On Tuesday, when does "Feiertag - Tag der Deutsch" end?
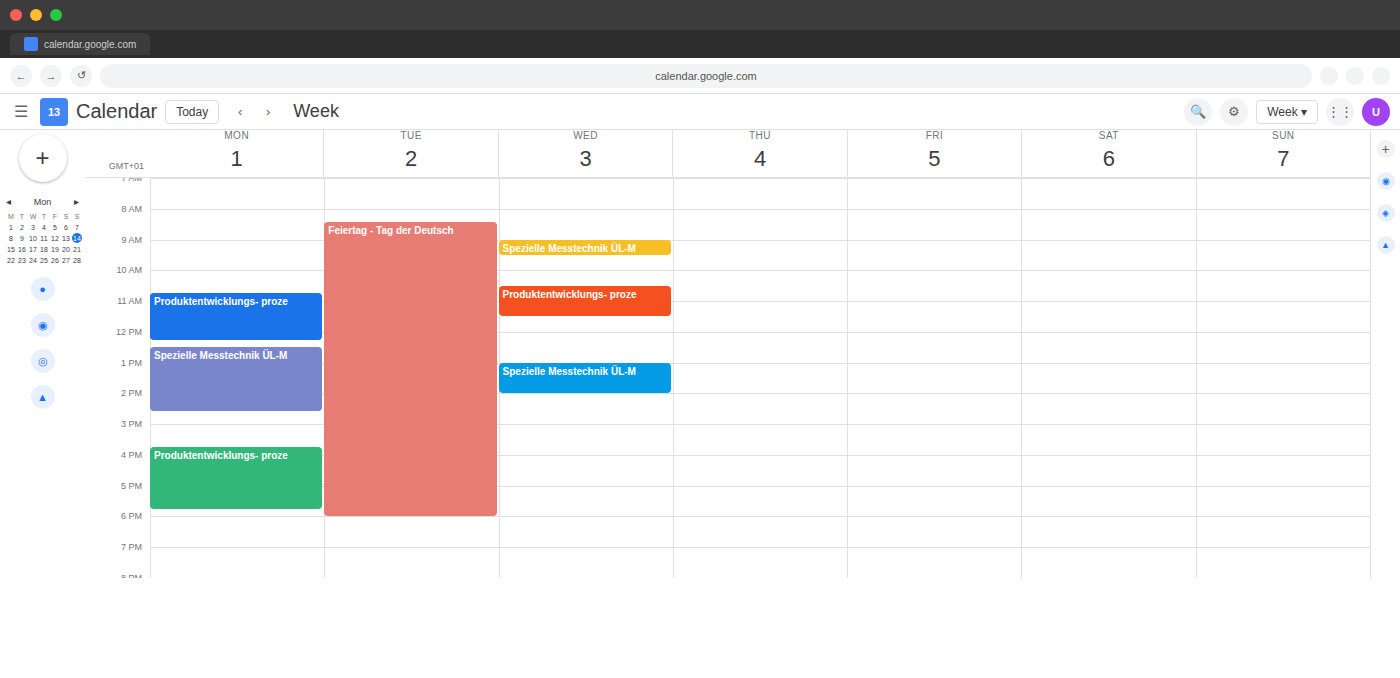
6:00 PM